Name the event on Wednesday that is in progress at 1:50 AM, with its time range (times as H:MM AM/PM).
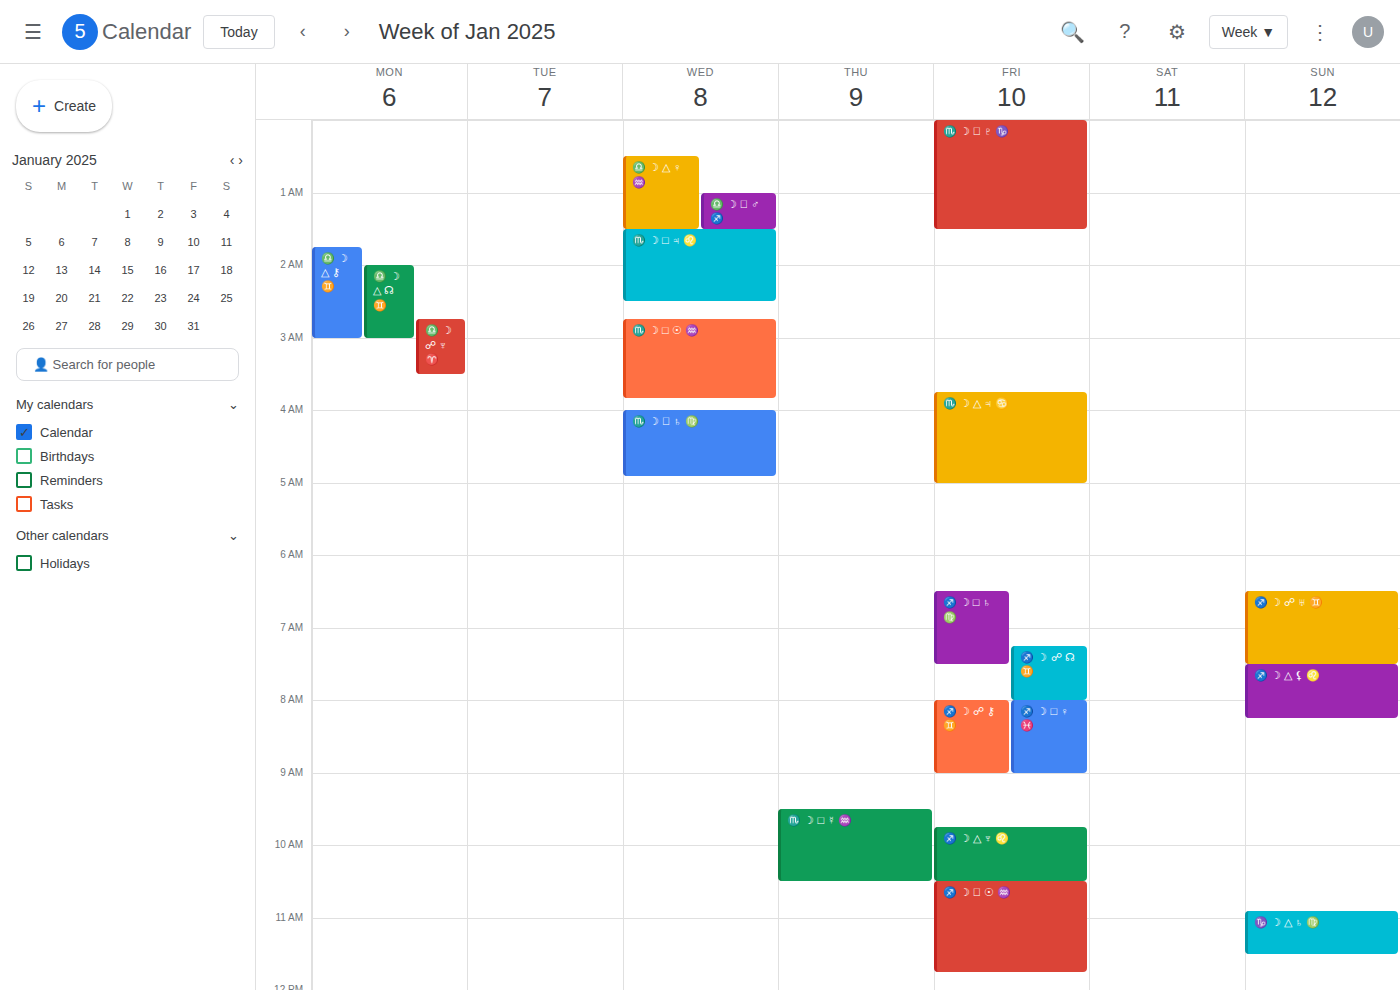
"♏️ ☽ □ ♃ ♌️", 1:30 AM to 2:30 AM